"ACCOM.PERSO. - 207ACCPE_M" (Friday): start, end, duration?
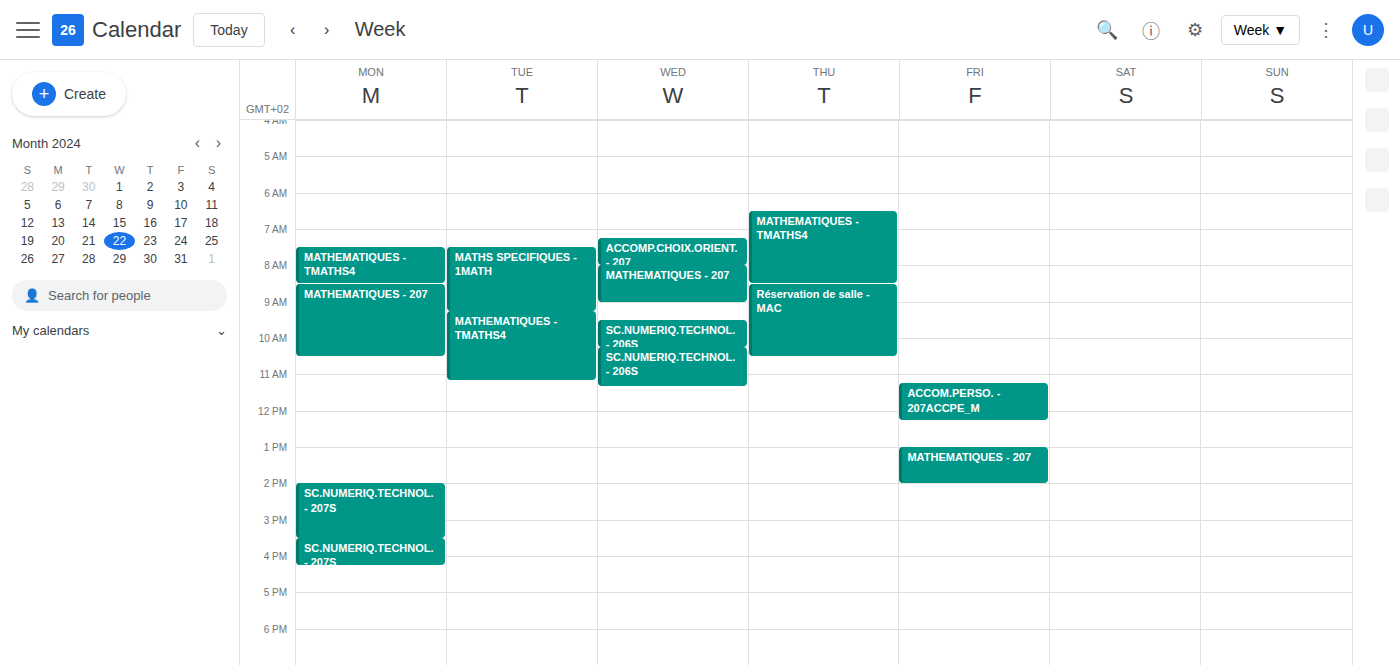
11:15 AM to 12:15 PM, 1 hour